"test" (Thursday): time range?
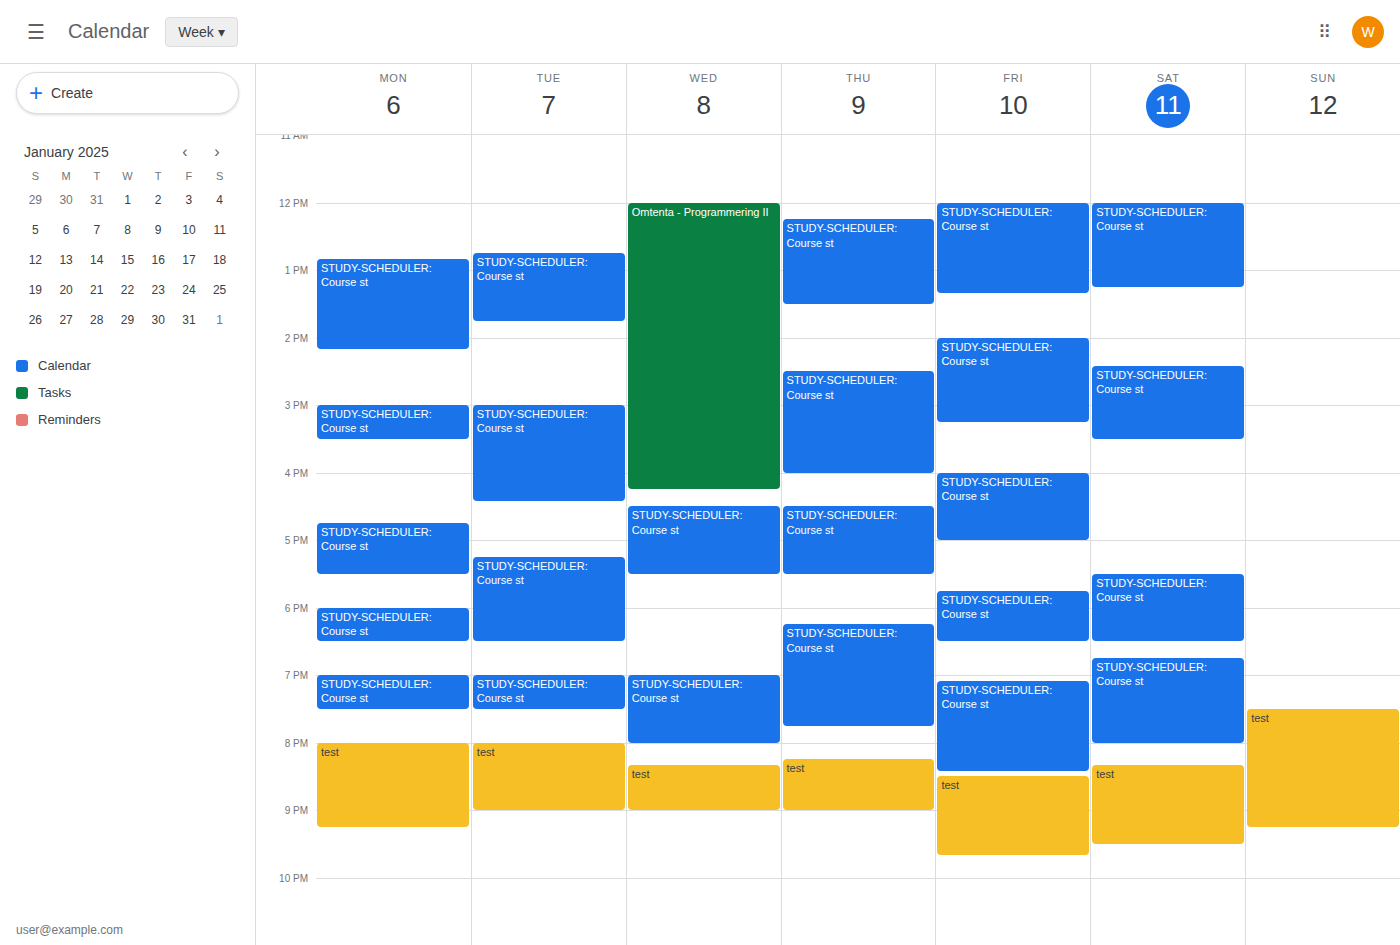
8:15 PM to 9:00 PM